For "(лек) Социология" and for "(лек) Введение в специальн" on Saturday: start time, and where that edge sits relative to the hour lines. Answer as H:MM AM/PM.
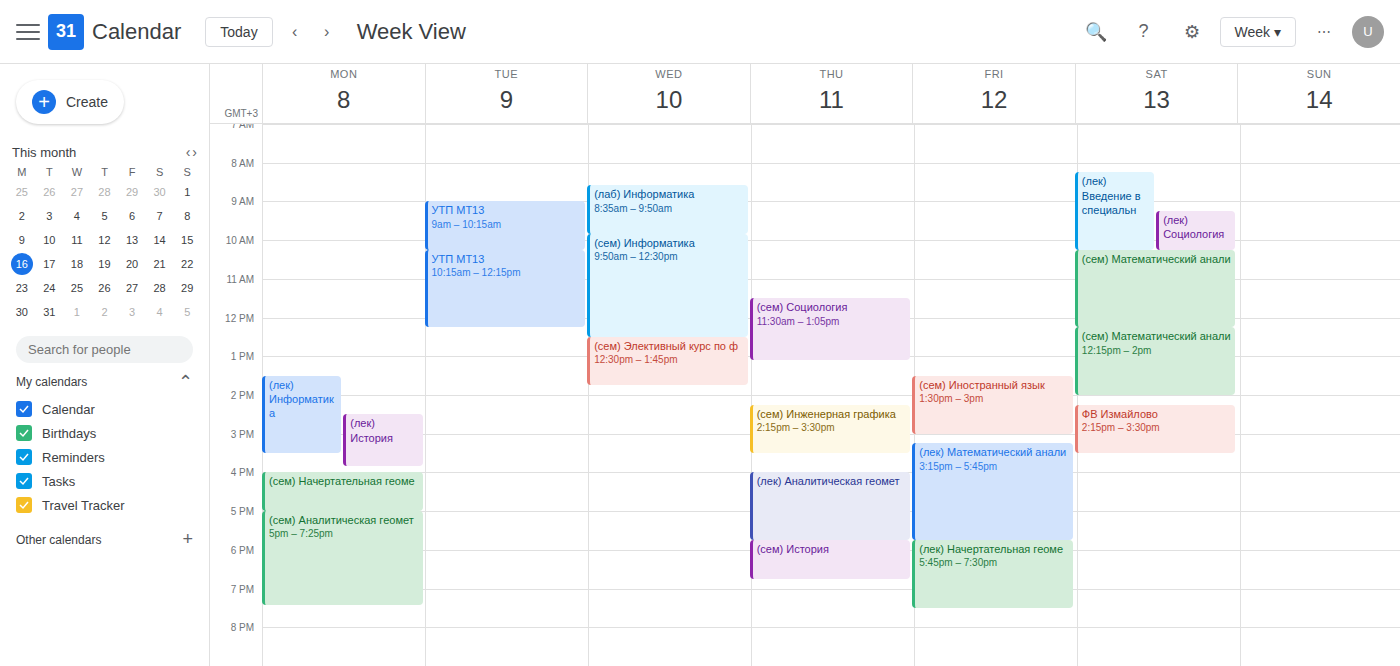
"(лек) Социология": 9:15 AM, neither: a quarter of the way from the 9 AM line to the 10 AM line. "(лек) Введение в специальн": 8:15 AM, neither: a quarter of the way from the 8 AM line to the 9 AM line.